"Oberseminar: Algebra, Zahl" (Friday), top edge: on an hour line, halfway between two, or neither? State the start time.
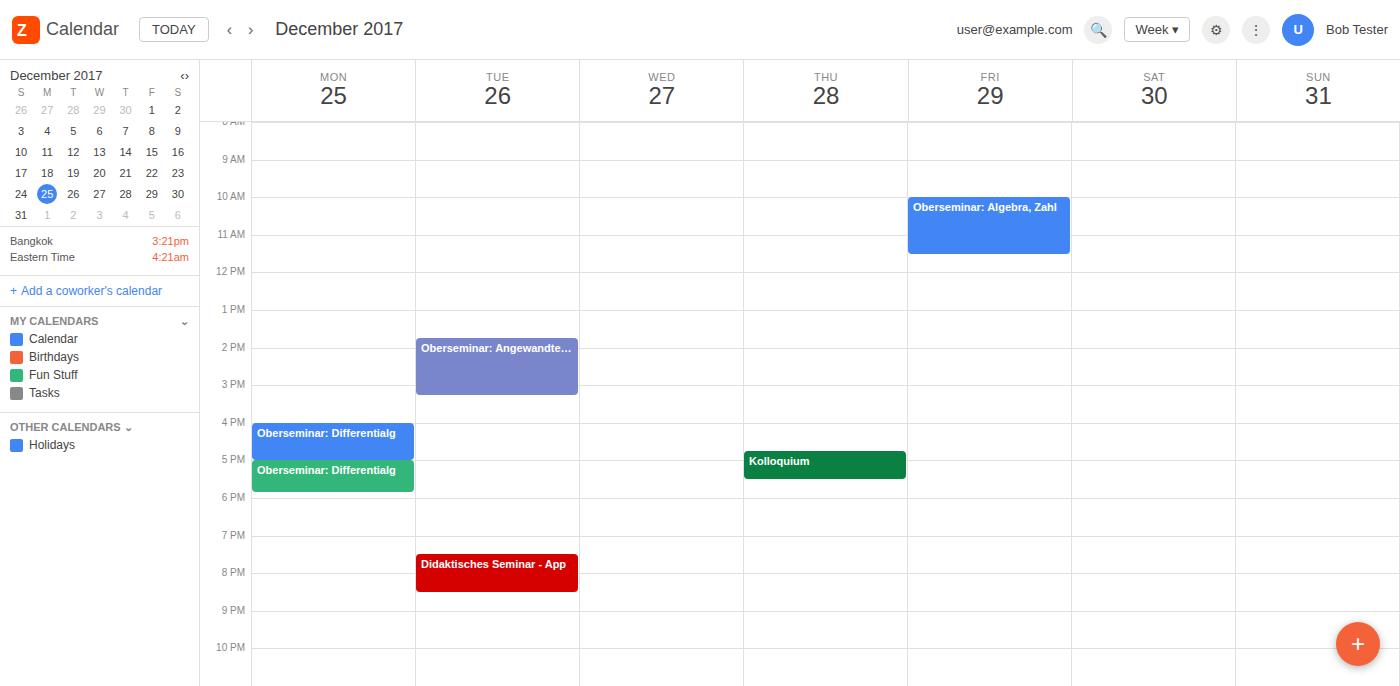
10:00 AM -- exactly on the 10 AM line.